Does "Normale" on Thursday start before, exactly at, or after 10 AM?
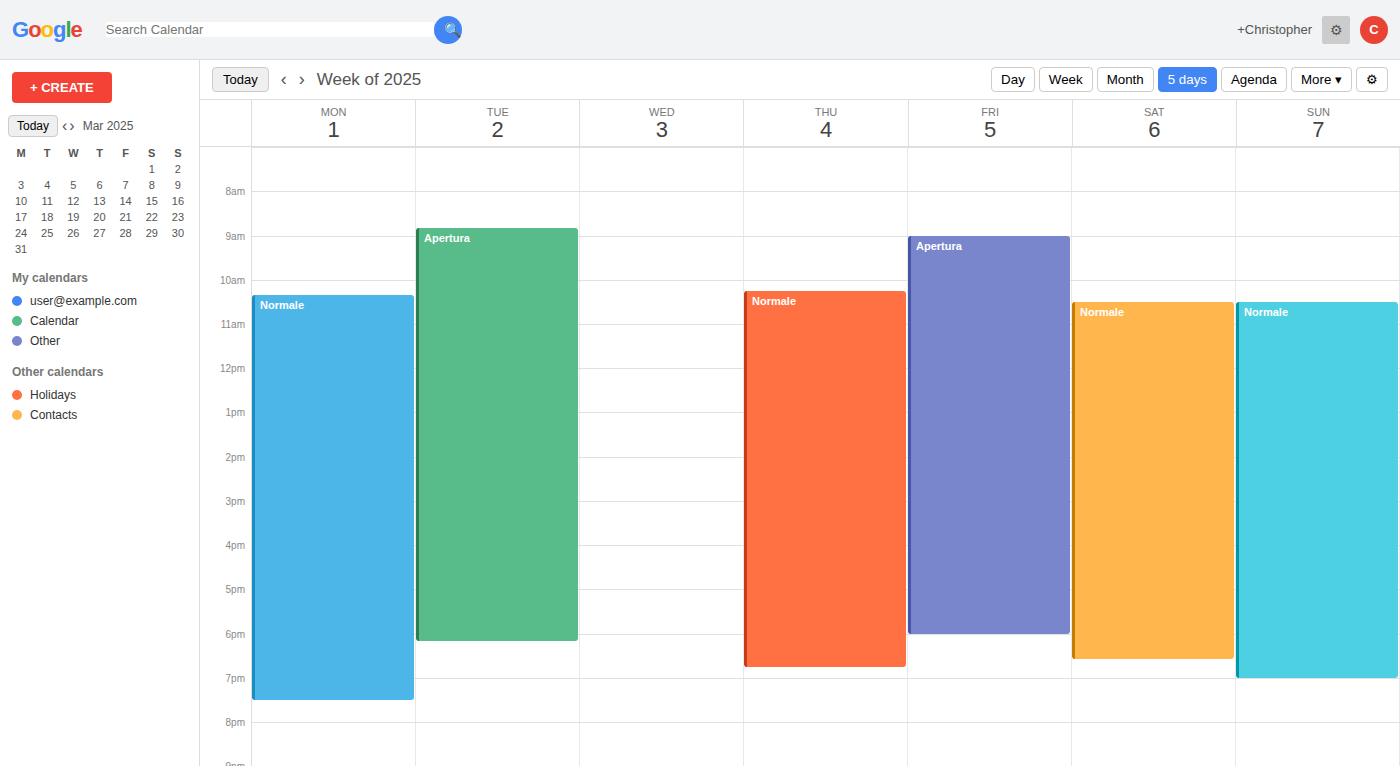
10:15 AM -- after 10 AM, 15 minutes below the 10 AM line.